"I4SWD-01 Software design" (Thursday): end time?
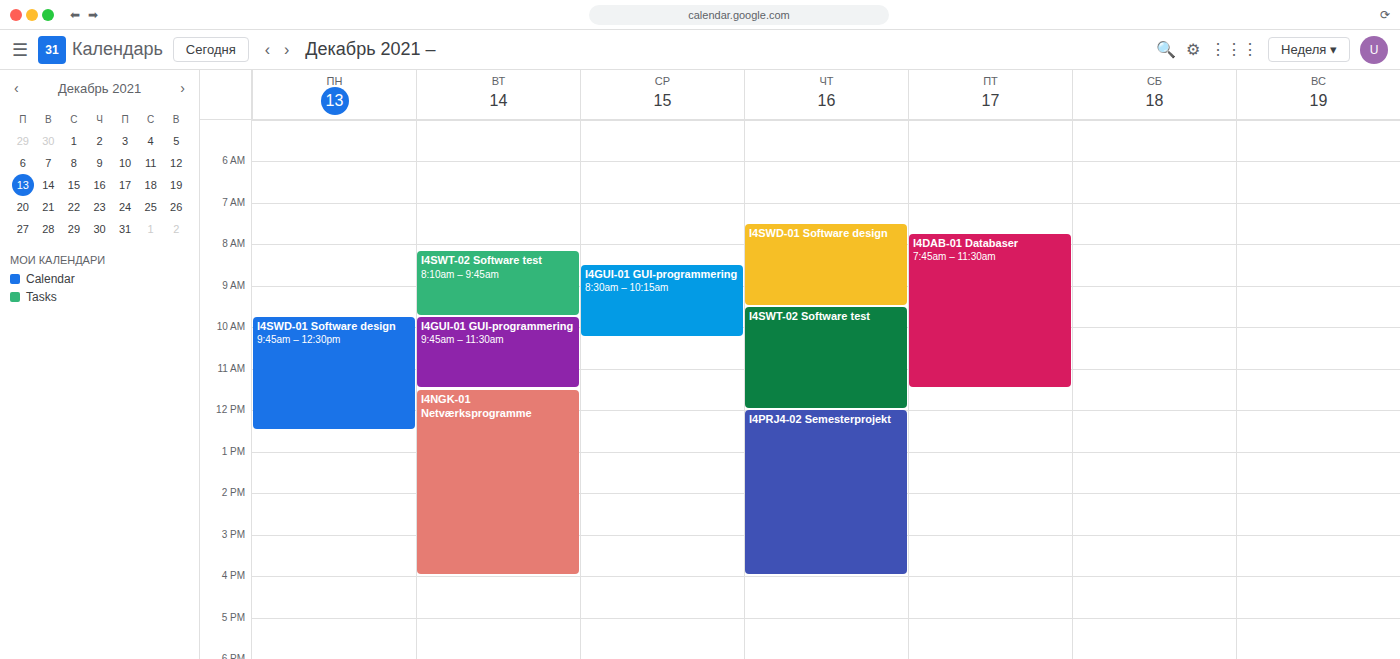
9:30 AM